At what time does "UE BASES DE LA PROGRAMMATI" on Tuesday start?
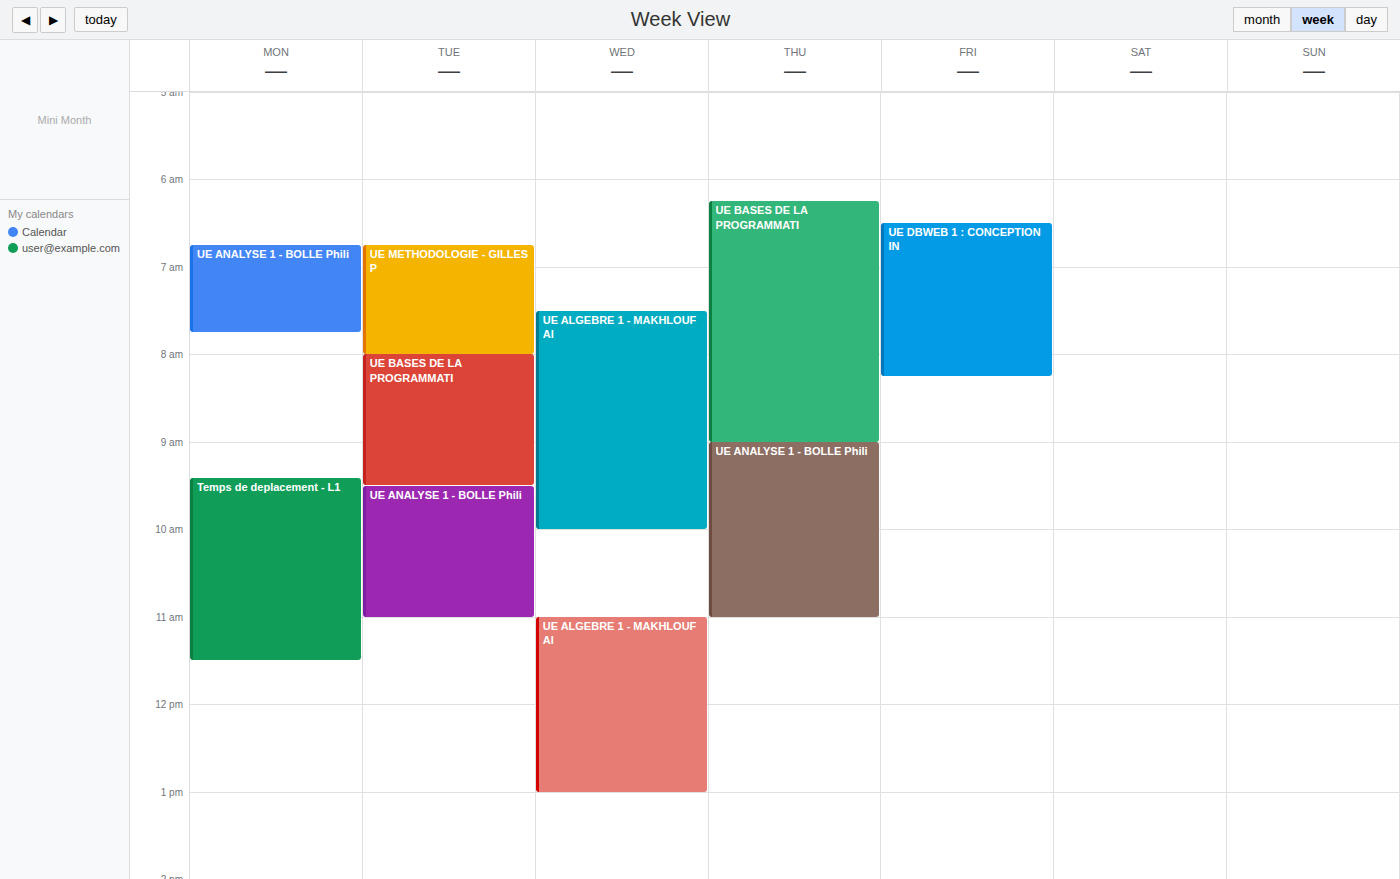
8:00 AM